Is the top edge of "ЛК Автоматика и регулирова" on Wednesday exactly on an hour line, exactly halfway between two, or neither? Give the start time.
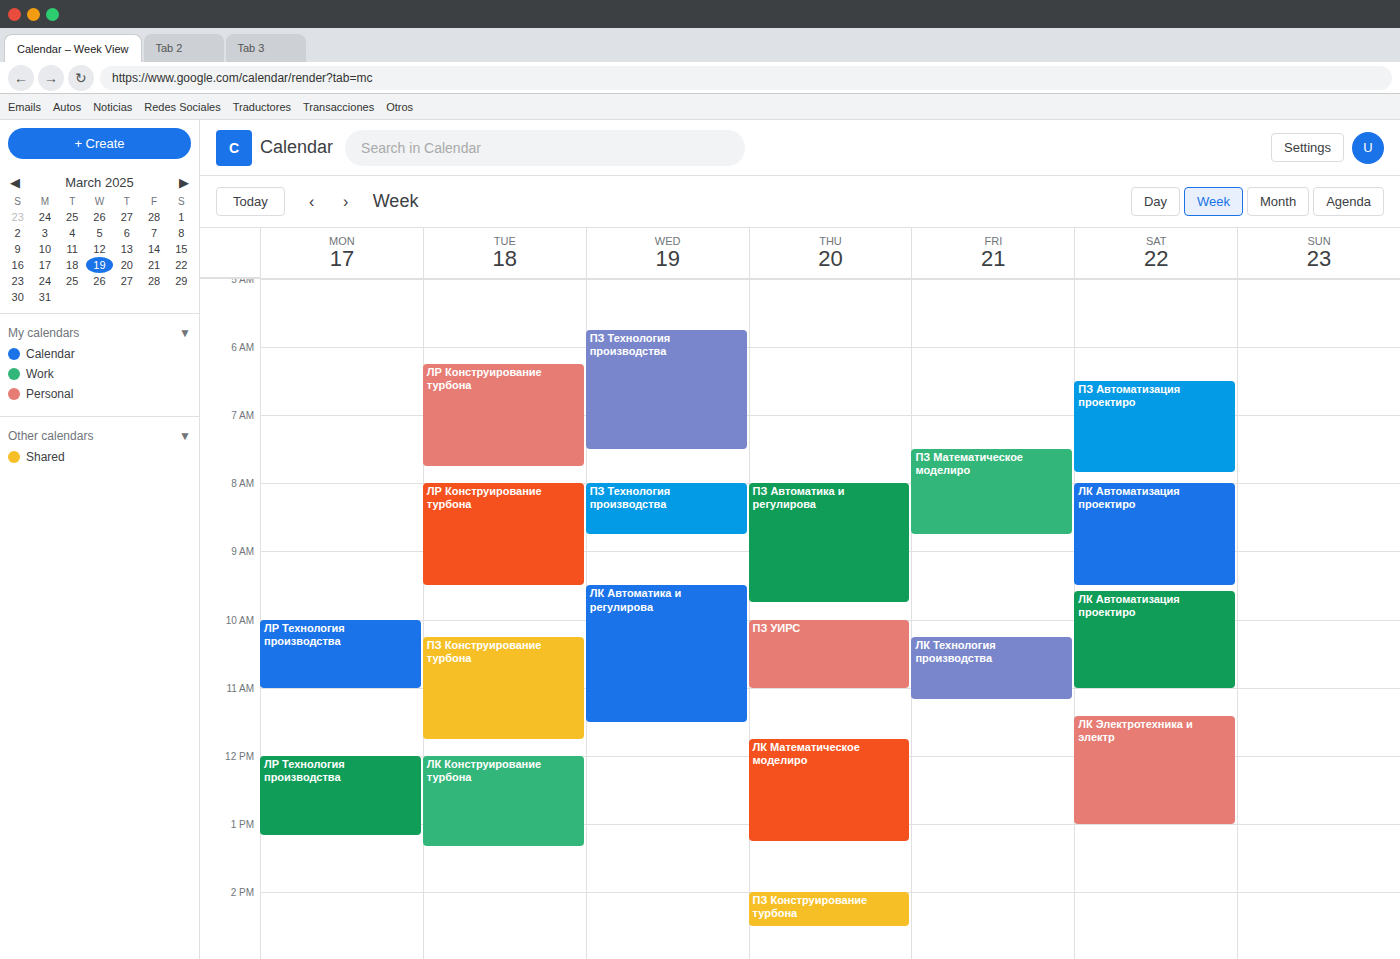
9:30 AM -- halfway between the 9 AM and 10 AM lines.